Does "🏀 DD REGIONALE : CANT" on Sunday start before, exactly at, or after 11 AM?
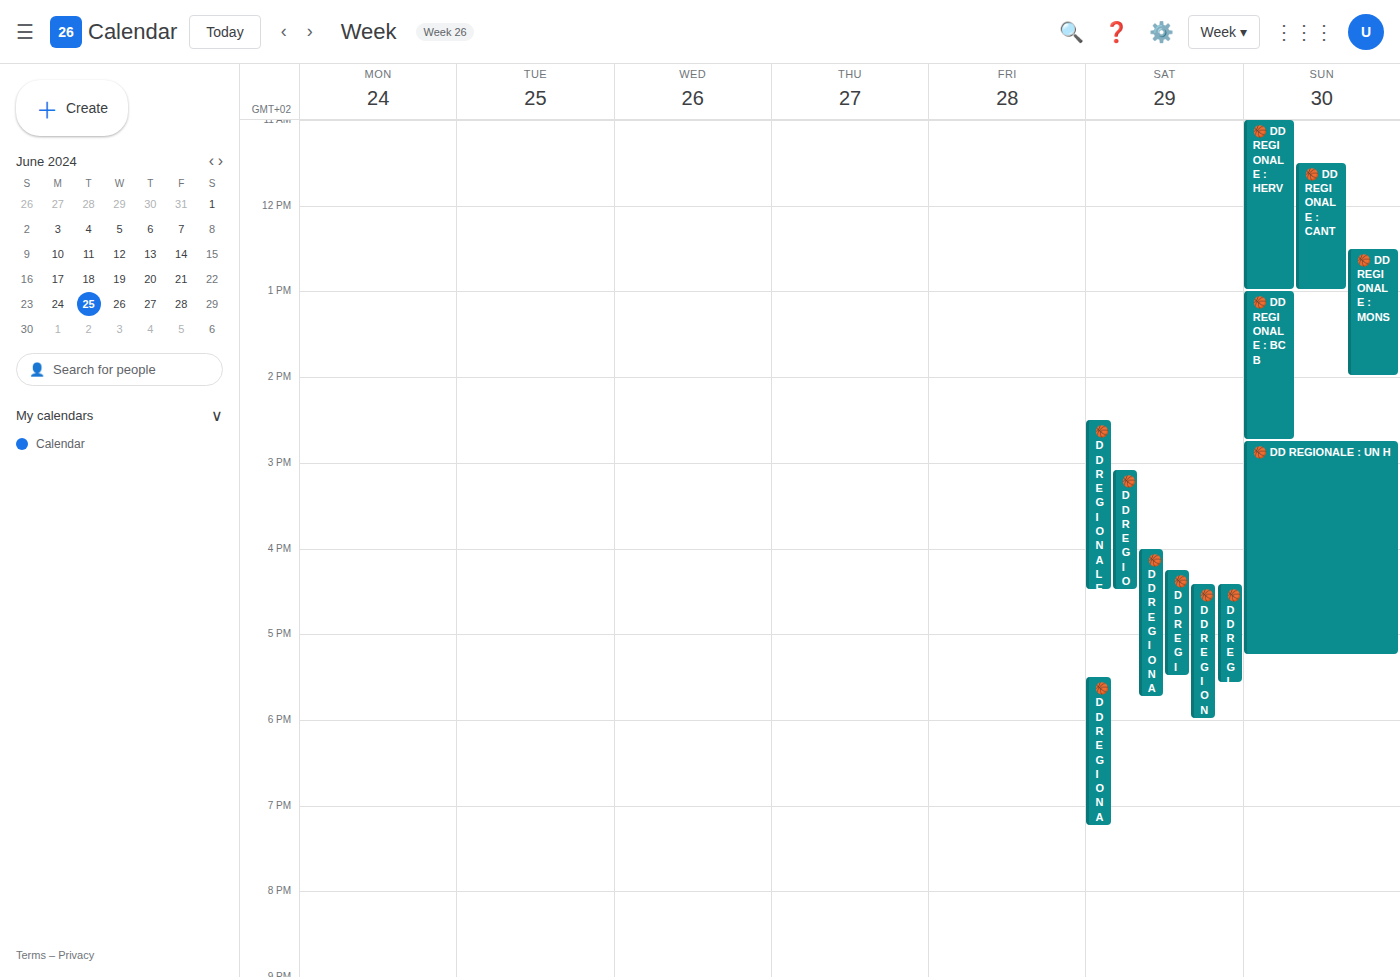
11:30 AM -- after 11 AM, 30 minutes below the 11 AM line.